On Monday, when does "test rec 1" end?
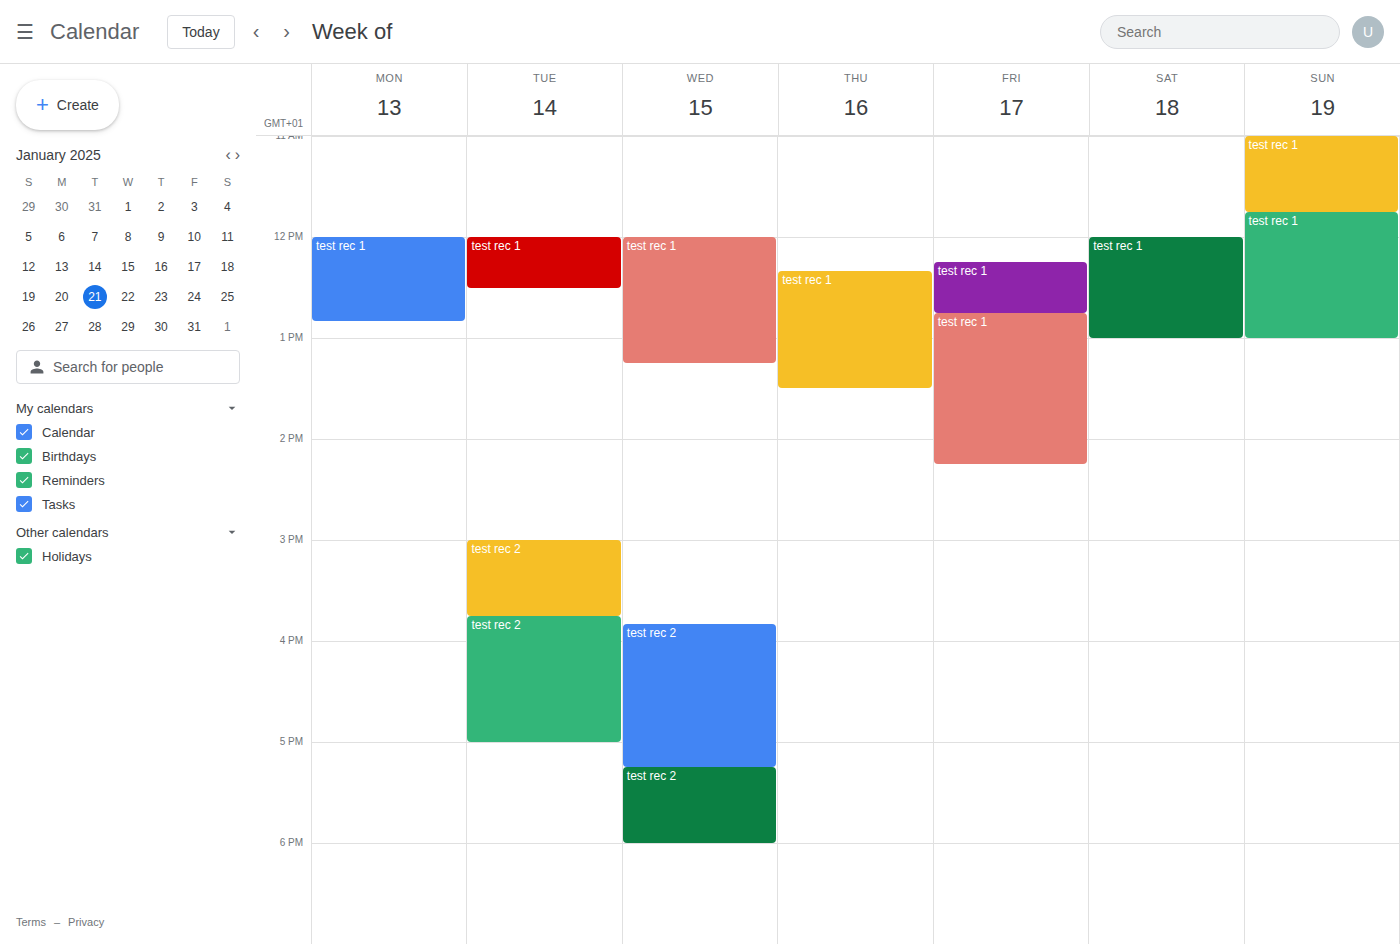
12:50 PM